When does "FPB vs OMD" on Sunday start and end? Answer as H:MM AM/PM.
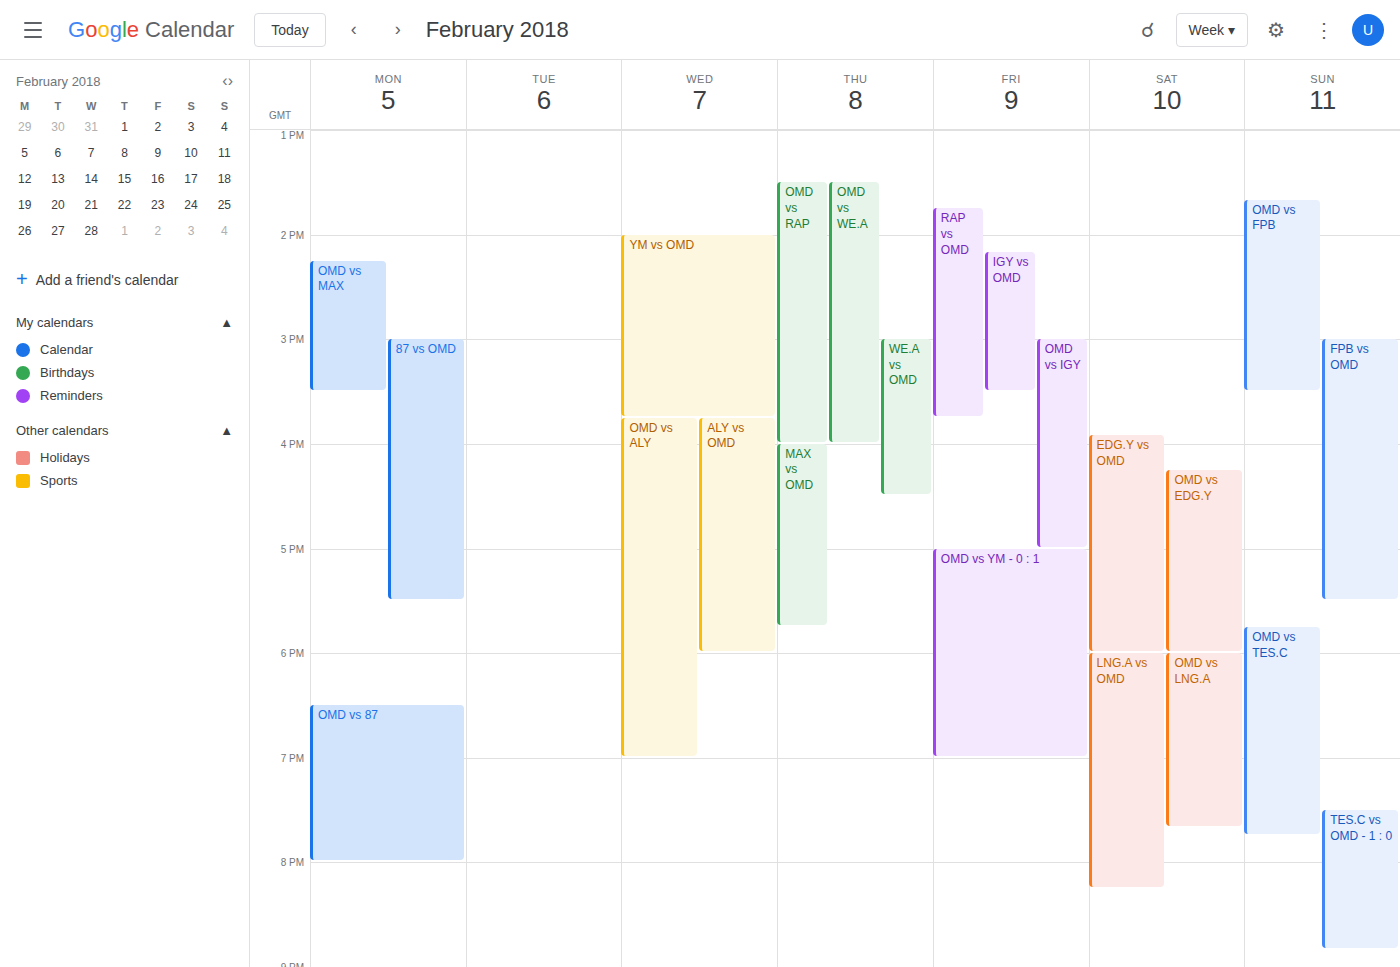
3:00 PM to 5:30 PM